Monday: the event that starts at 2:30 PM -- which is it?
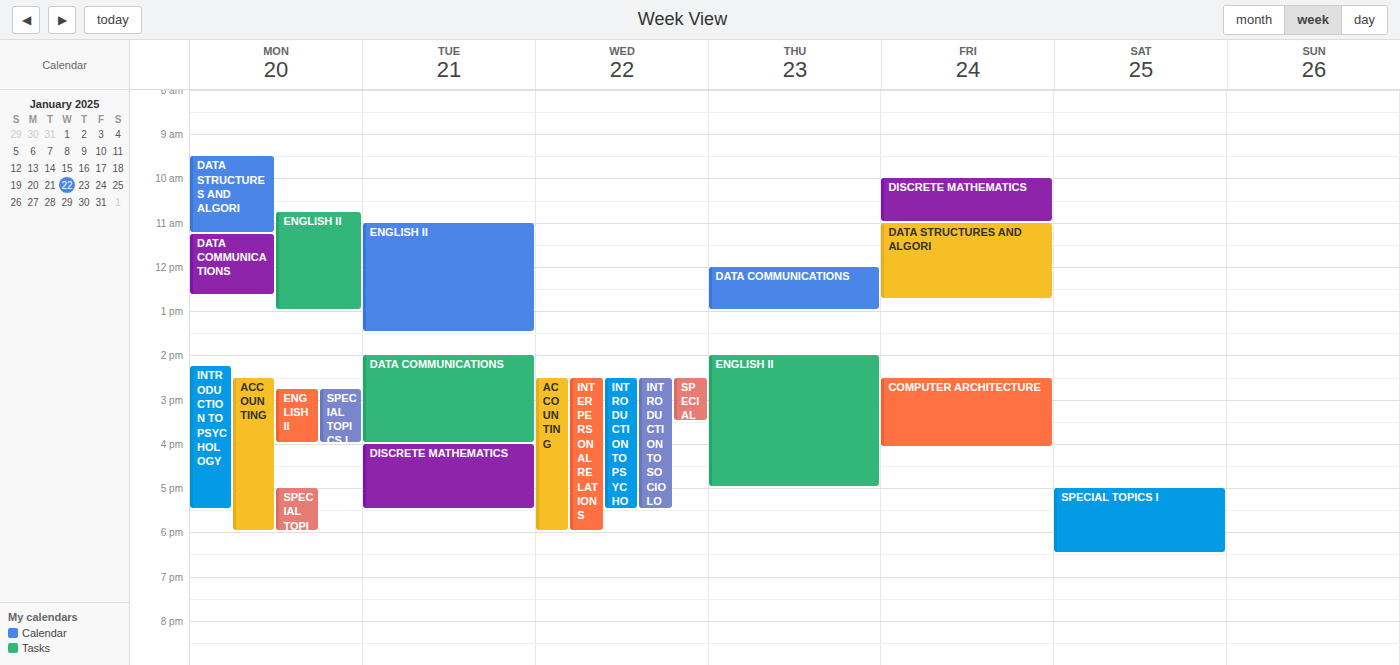
"ACCOUNTING"